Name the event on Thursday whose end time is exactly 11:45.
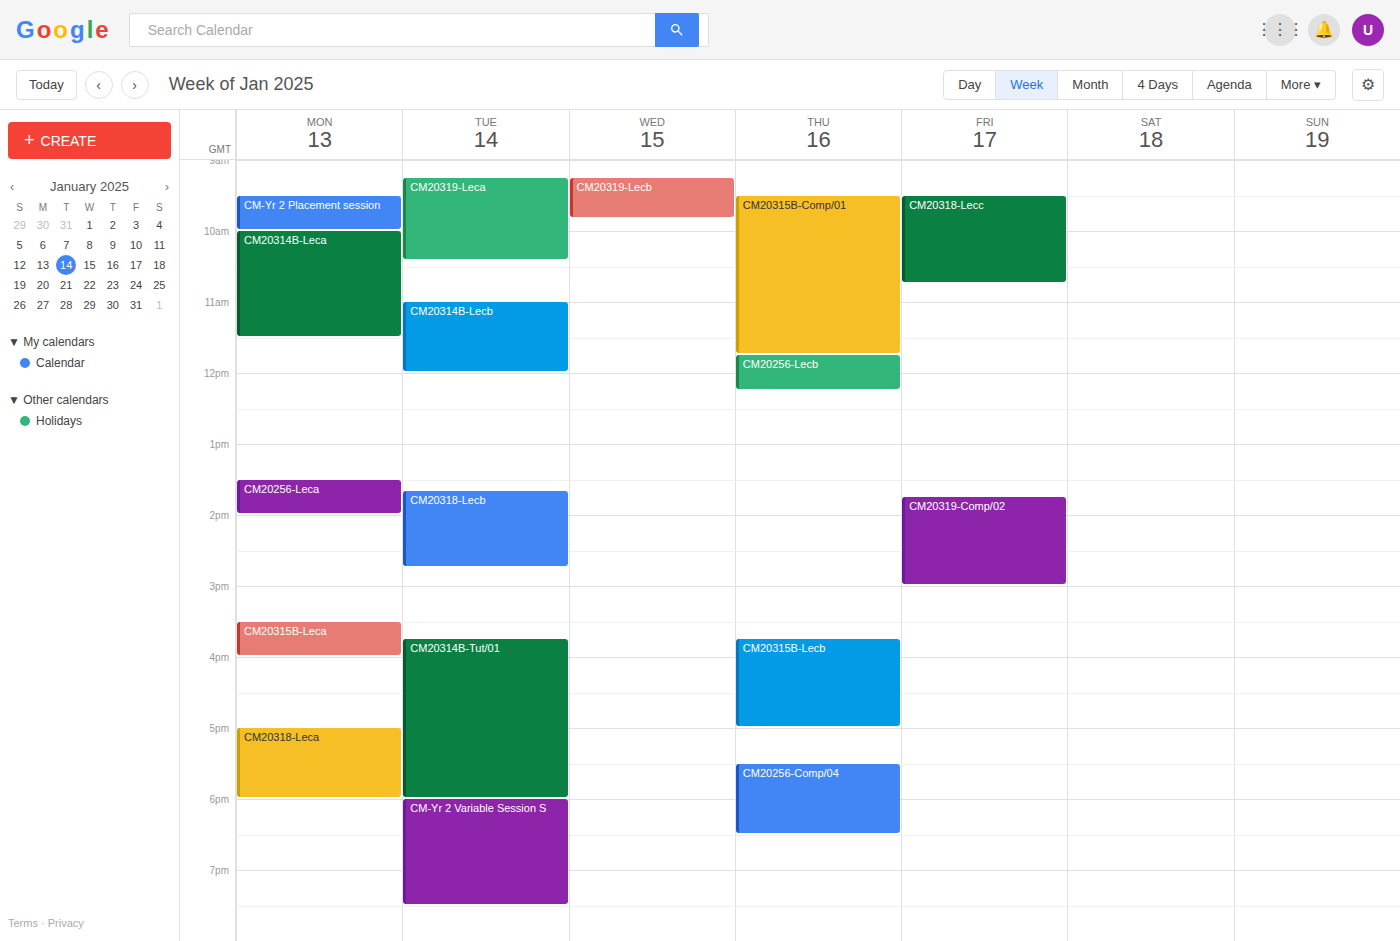
"CM20315B-Comp/01"